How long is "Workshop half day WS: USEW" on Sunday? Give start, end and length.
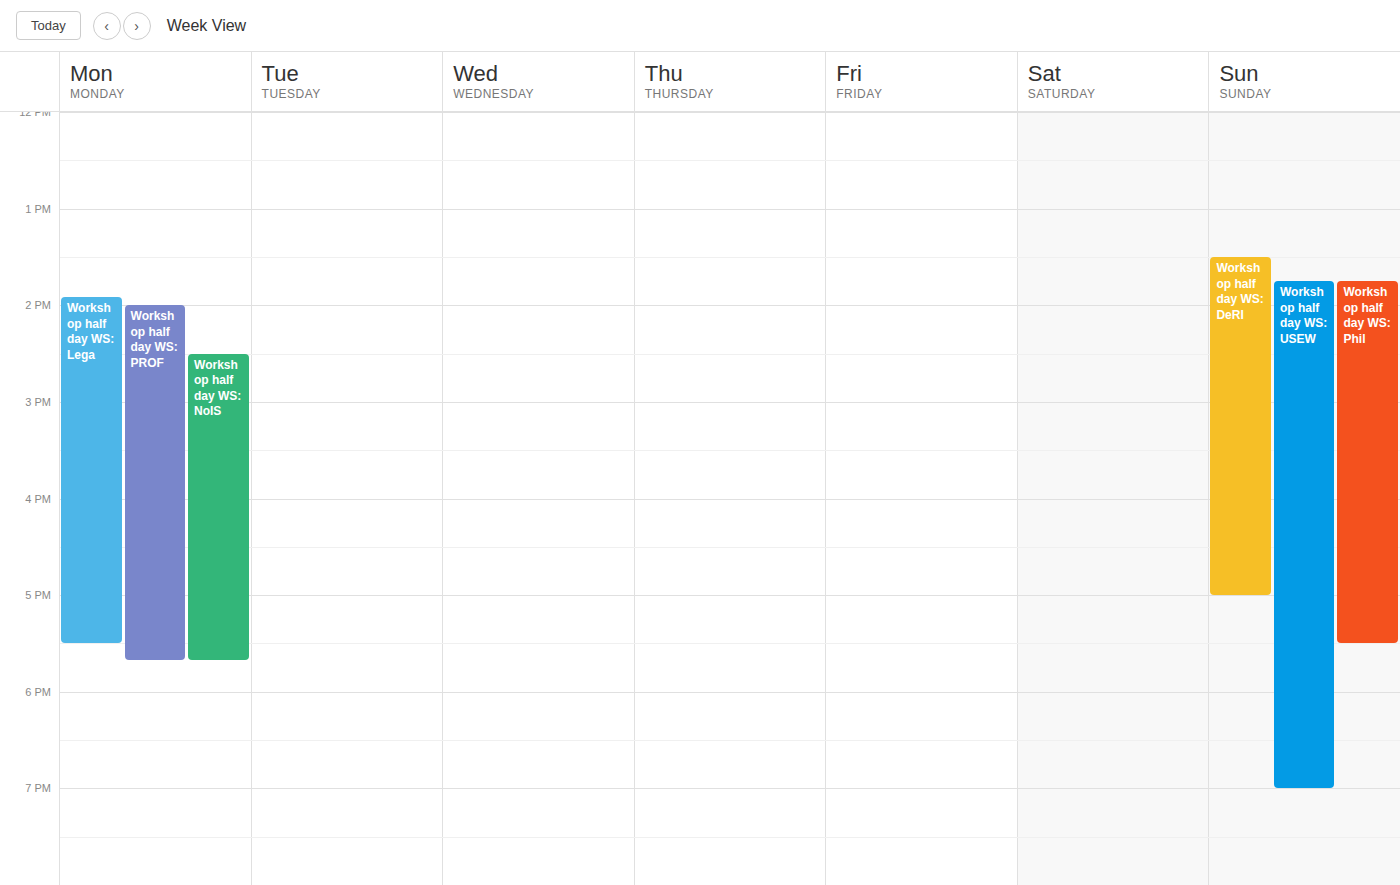
13:45 to 19:00, 5 hours 15 minutes